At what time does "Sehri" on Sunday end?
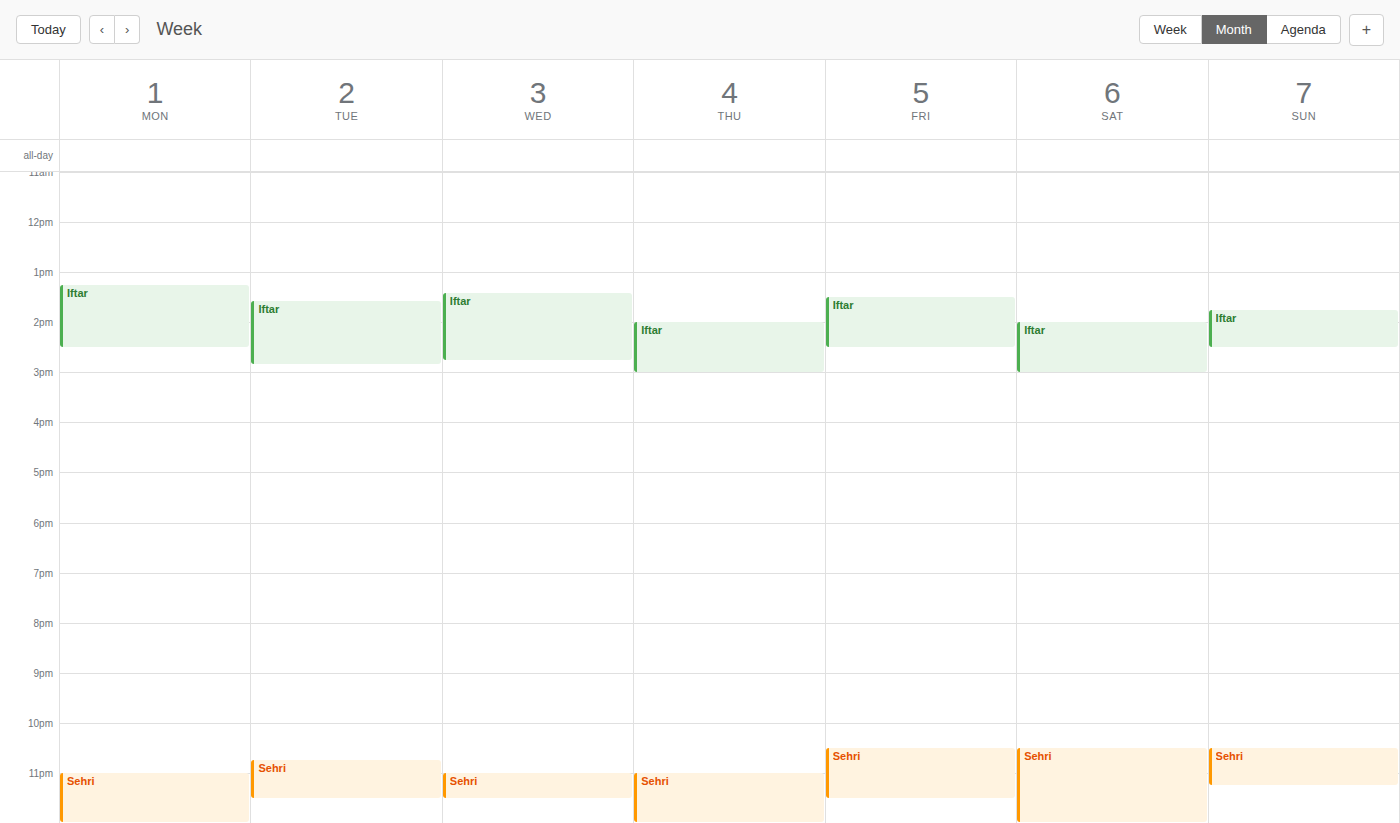
11:15 PM